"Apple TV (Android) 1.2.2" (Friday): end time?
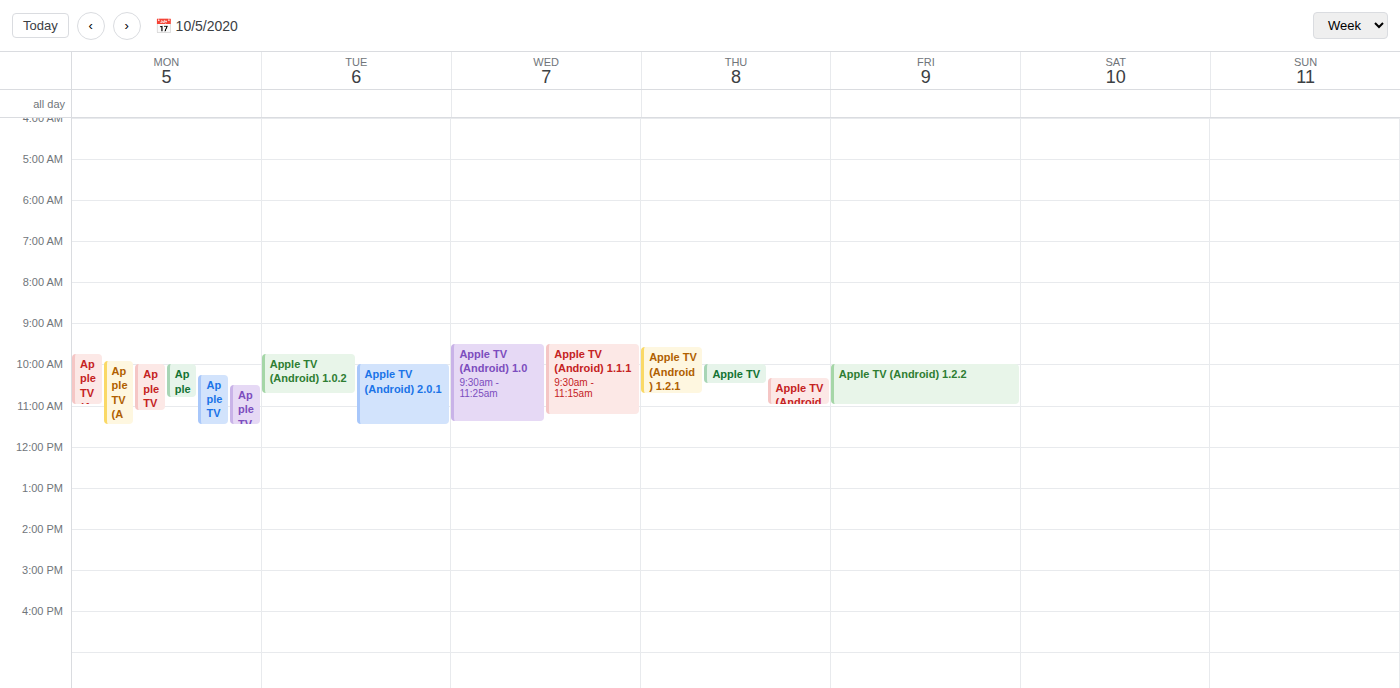
11:00